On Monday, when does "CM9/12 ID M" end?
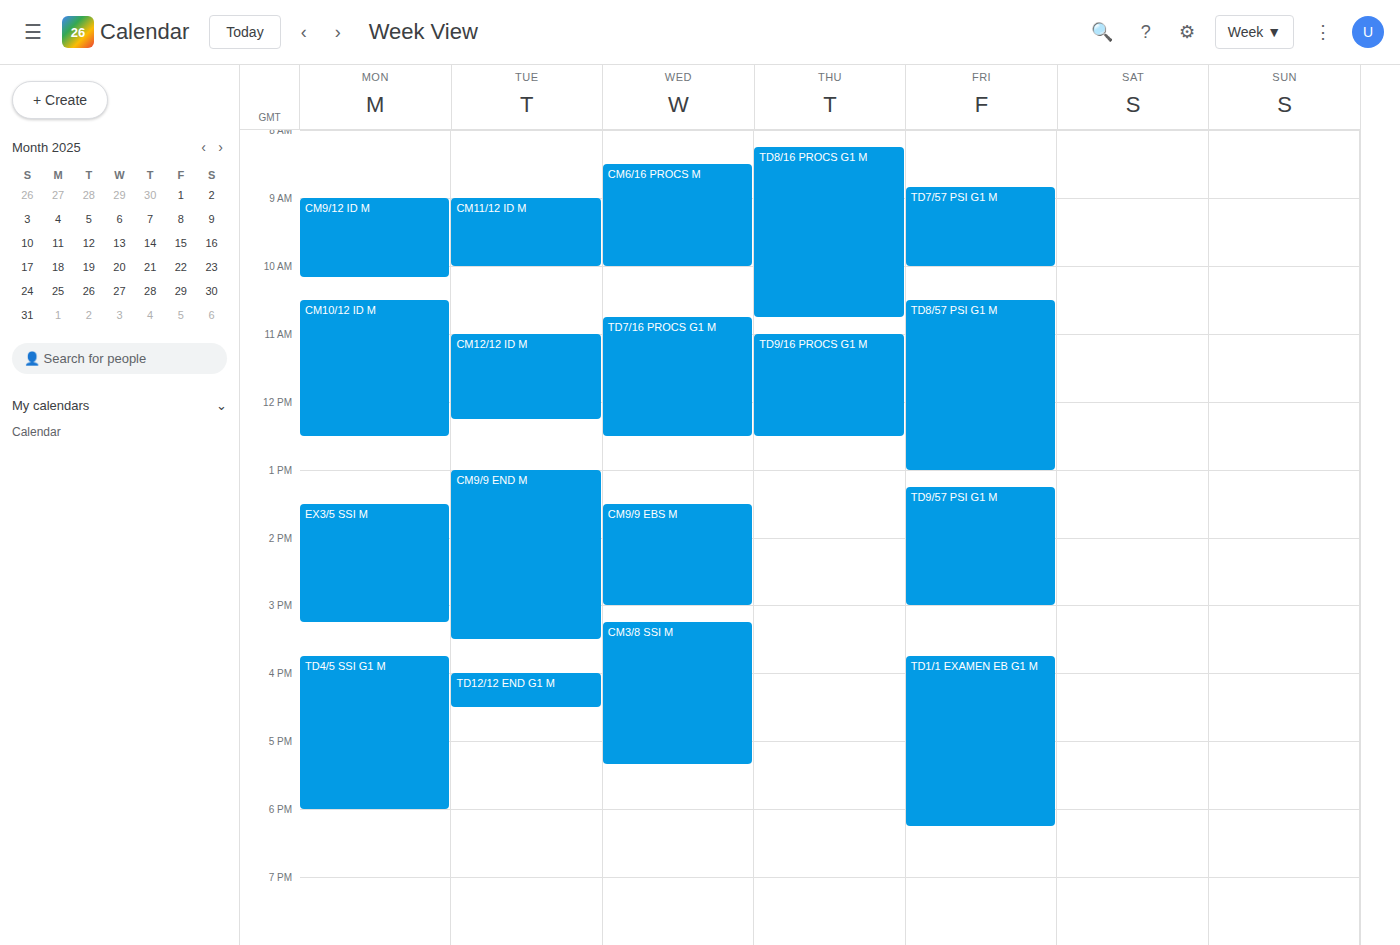
10:10